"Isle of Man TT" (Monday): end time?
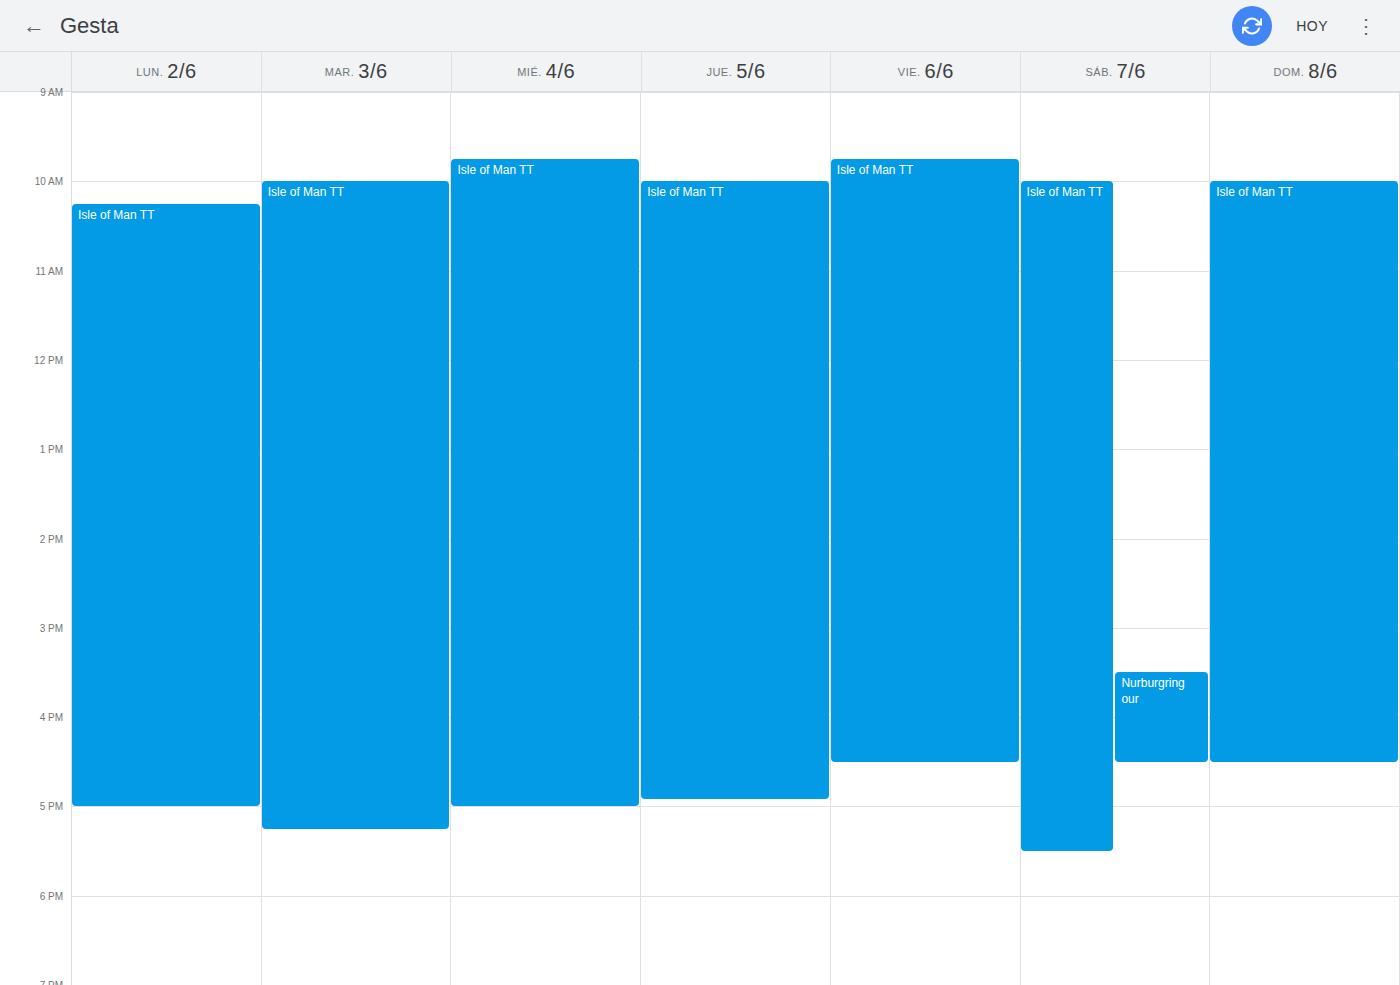
5:00 PM